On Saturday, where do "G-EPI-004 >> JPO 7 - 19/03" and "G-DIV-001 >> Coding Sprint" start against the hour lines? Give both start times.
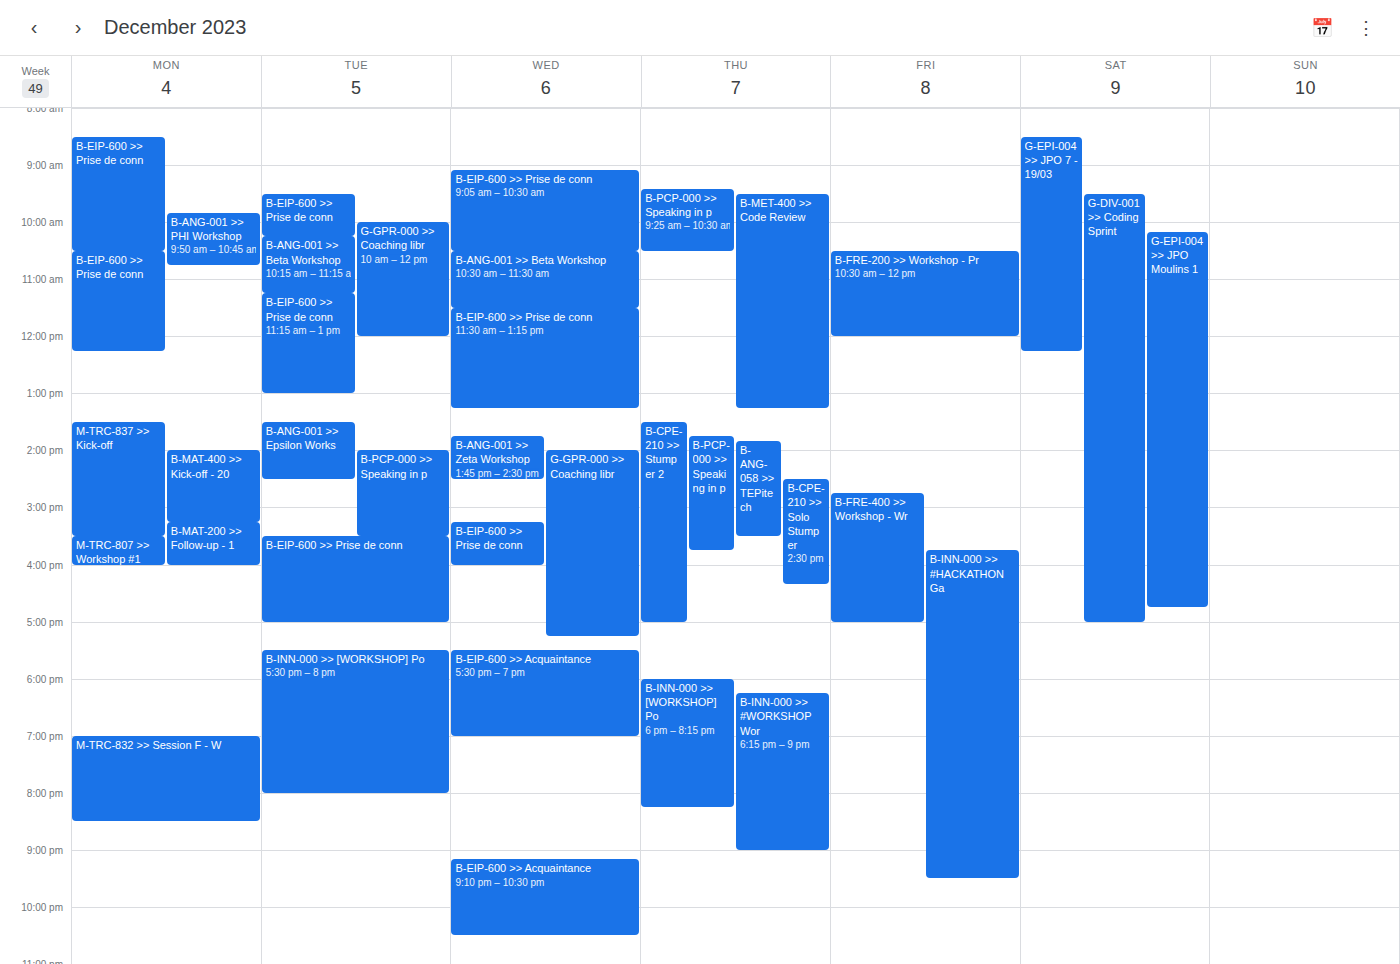
"G-EPI-004 >> JPO 7 - 19/03": 8:30 AM, halfway between the 8 AM and 9 AM lines. "G-DIV-001 >> Coding Sprint": 9:30 AM, halfway between the 9 AM and 10 AM lines.